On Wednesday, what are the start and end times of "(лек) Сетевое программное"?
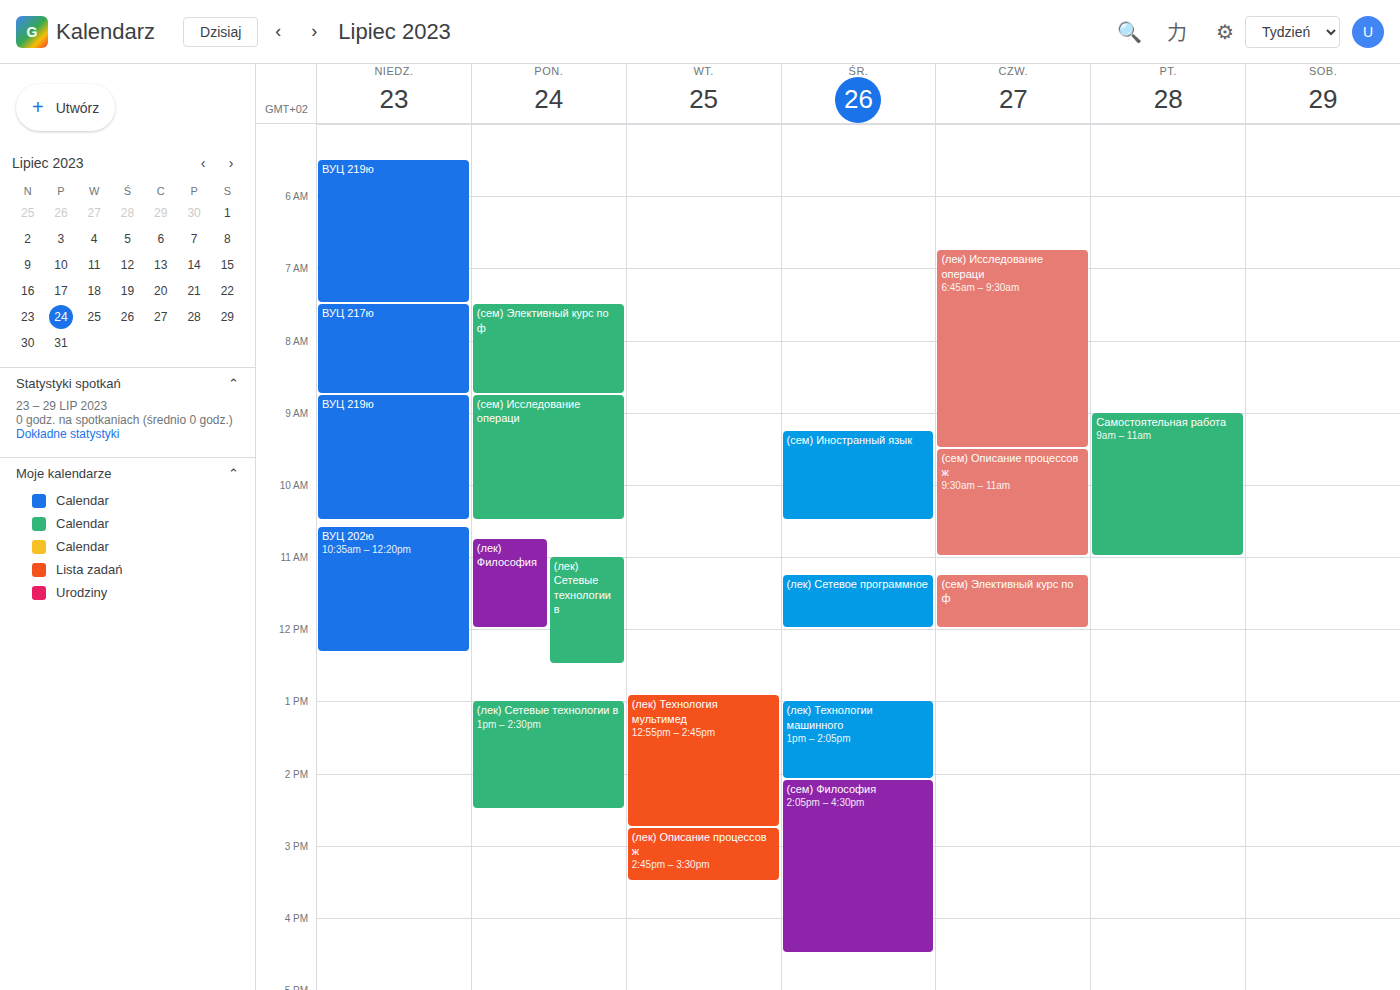
11:15 AM to 12:00 PM